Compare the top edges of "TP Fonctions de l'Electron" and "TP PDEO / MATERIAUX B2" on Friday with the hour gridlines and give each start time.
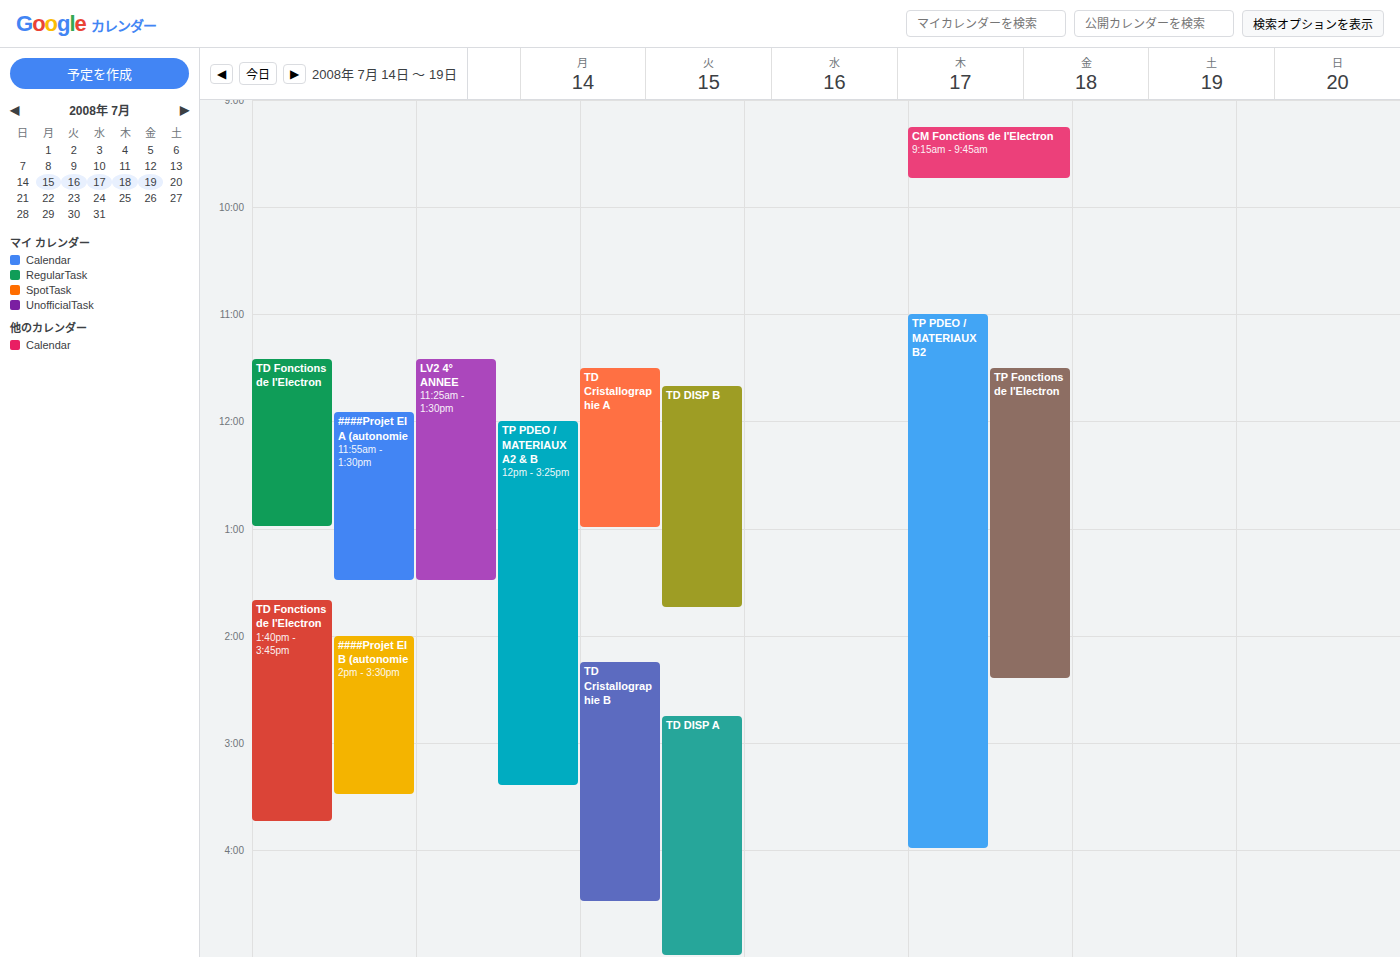
"TP Fonctions de l'Electron": 11:30, halfway between the 11:00 and 12:00 lines. "TP PDEO / MATERIAUX B2": 11:00, exactly on the 11:00 line.